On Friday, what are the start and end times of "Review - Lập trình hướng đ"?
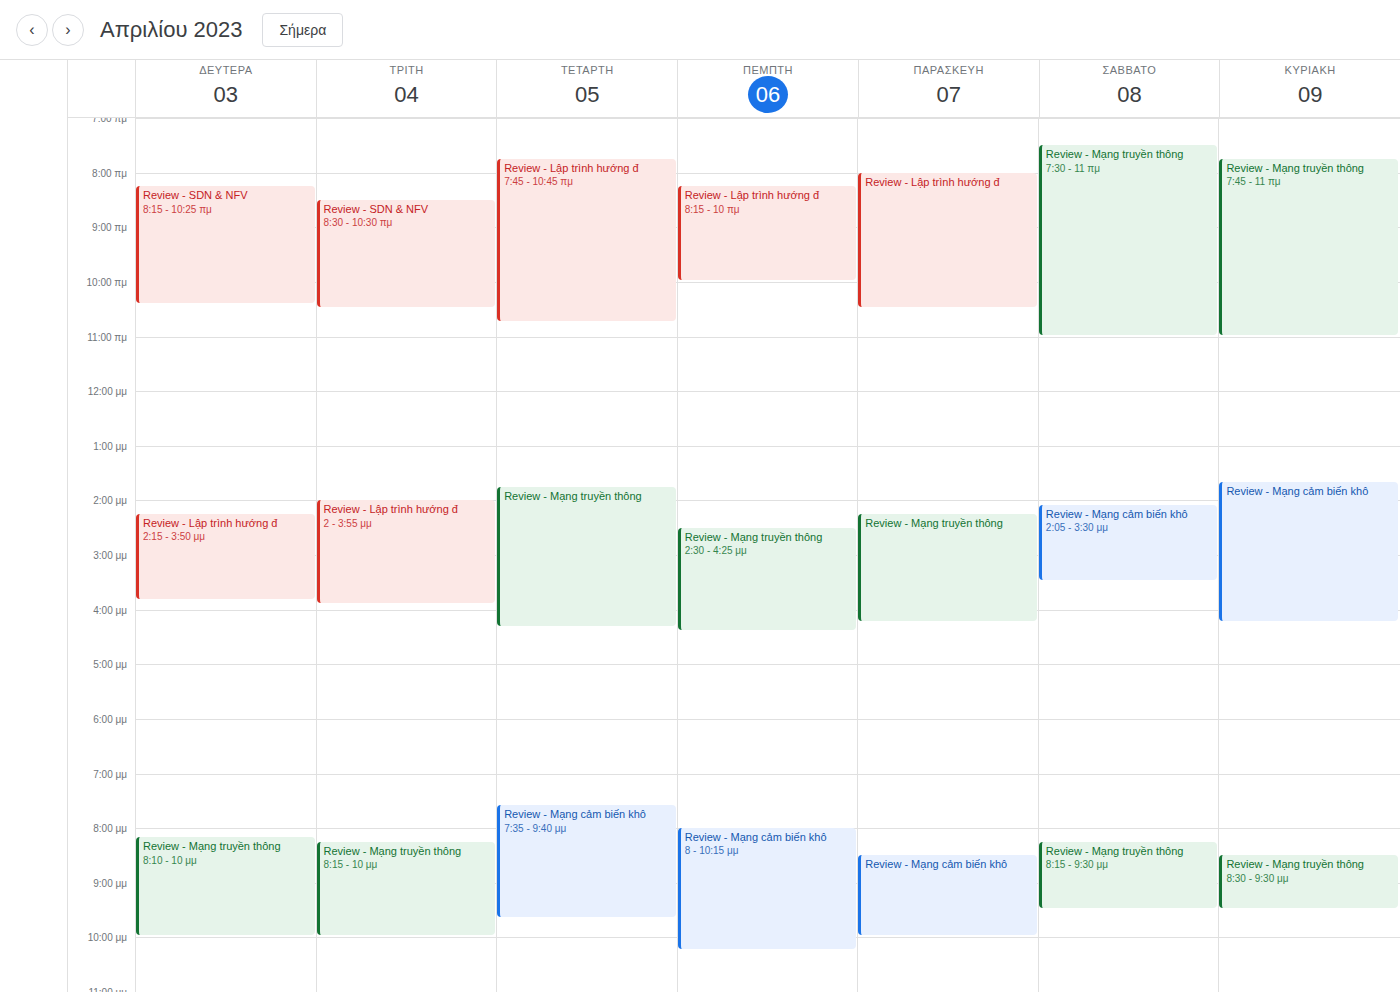
8:00 AM to 10:30 AM